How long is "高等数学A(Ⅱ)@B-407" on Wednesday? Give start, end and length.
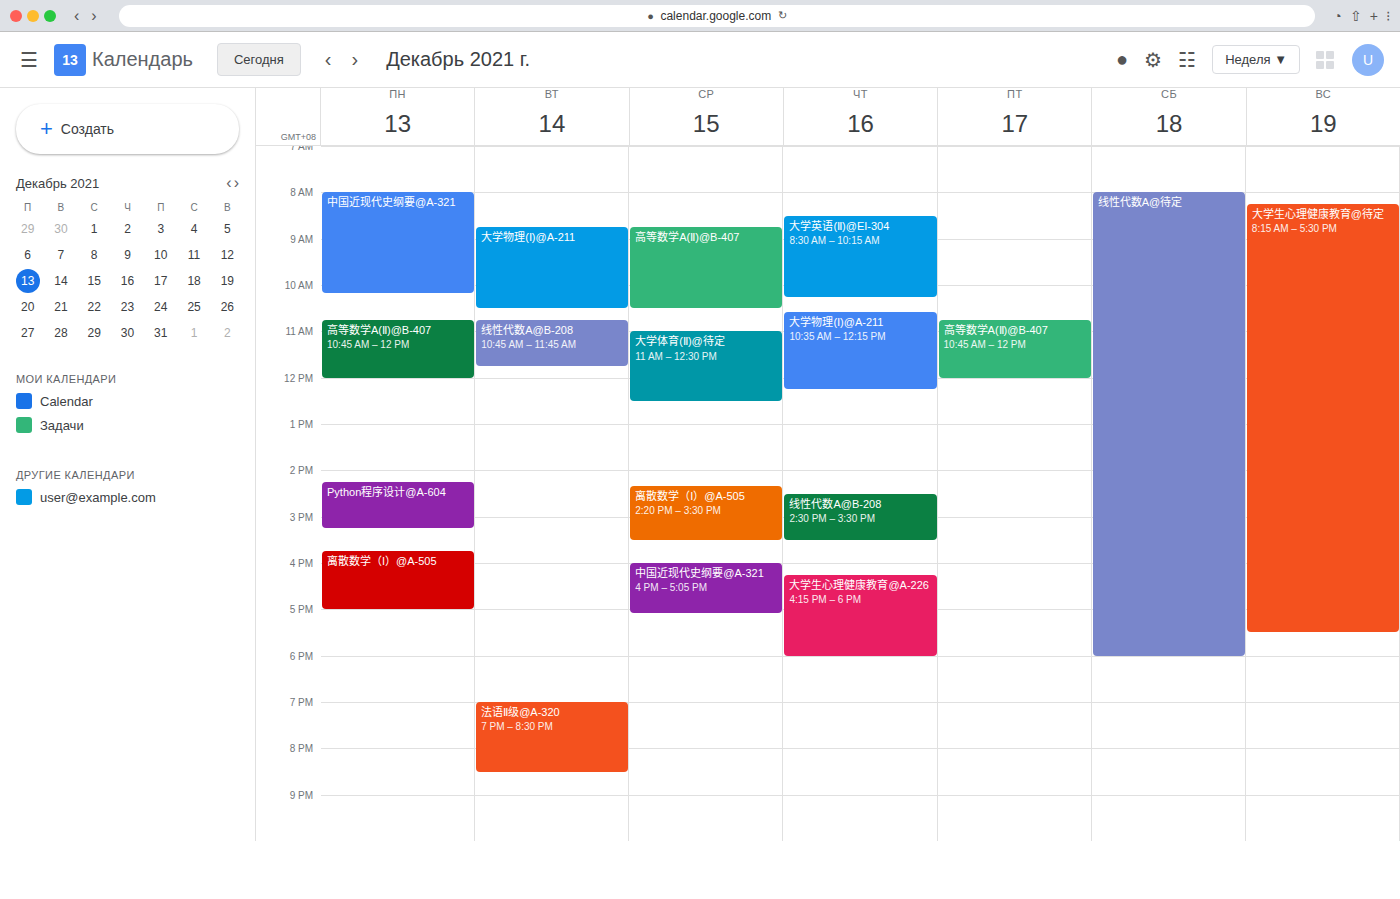
08:45 to 10:30, 1 hour 45 minutes